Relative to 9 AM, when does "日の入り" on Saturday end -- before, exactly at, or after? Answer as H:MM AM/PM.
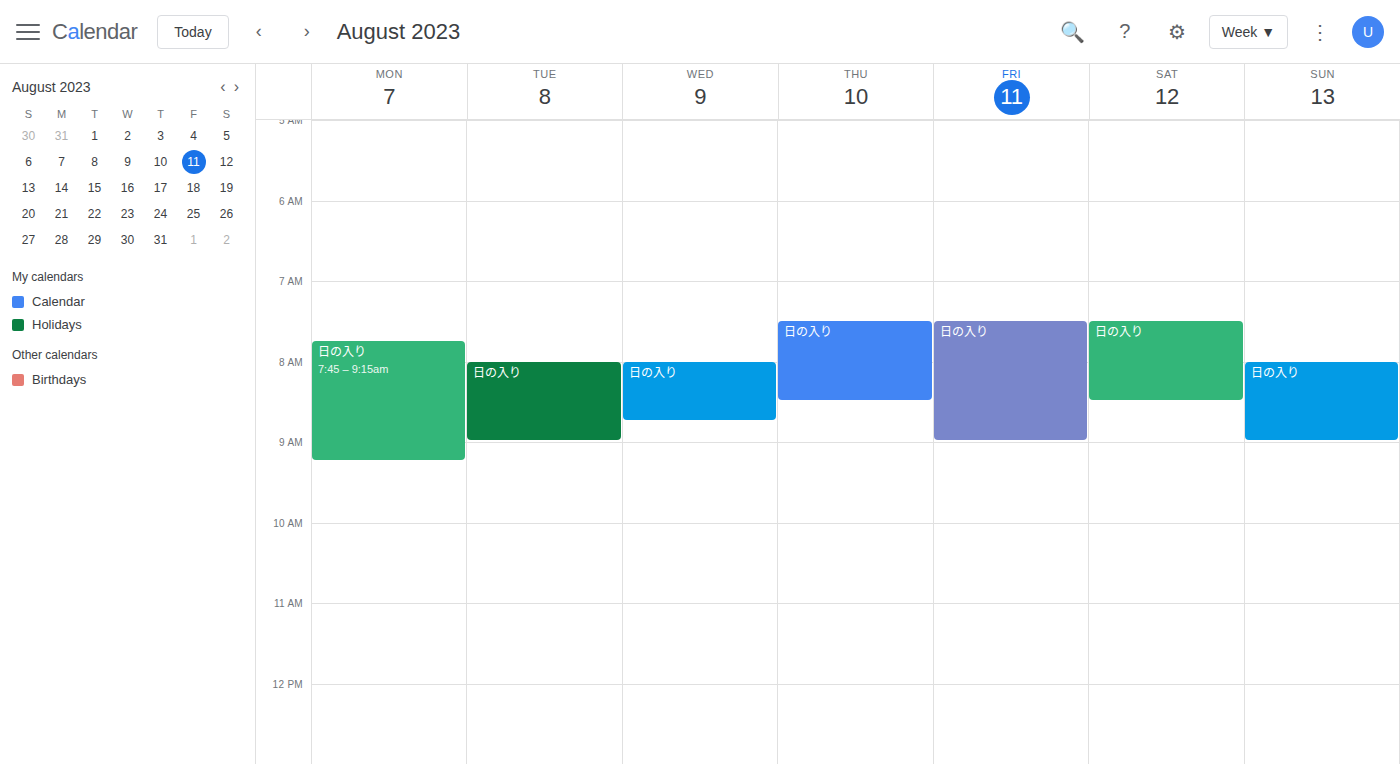
8:30 AM -- before 9 AM, 30 minutes above the 9 AM line.